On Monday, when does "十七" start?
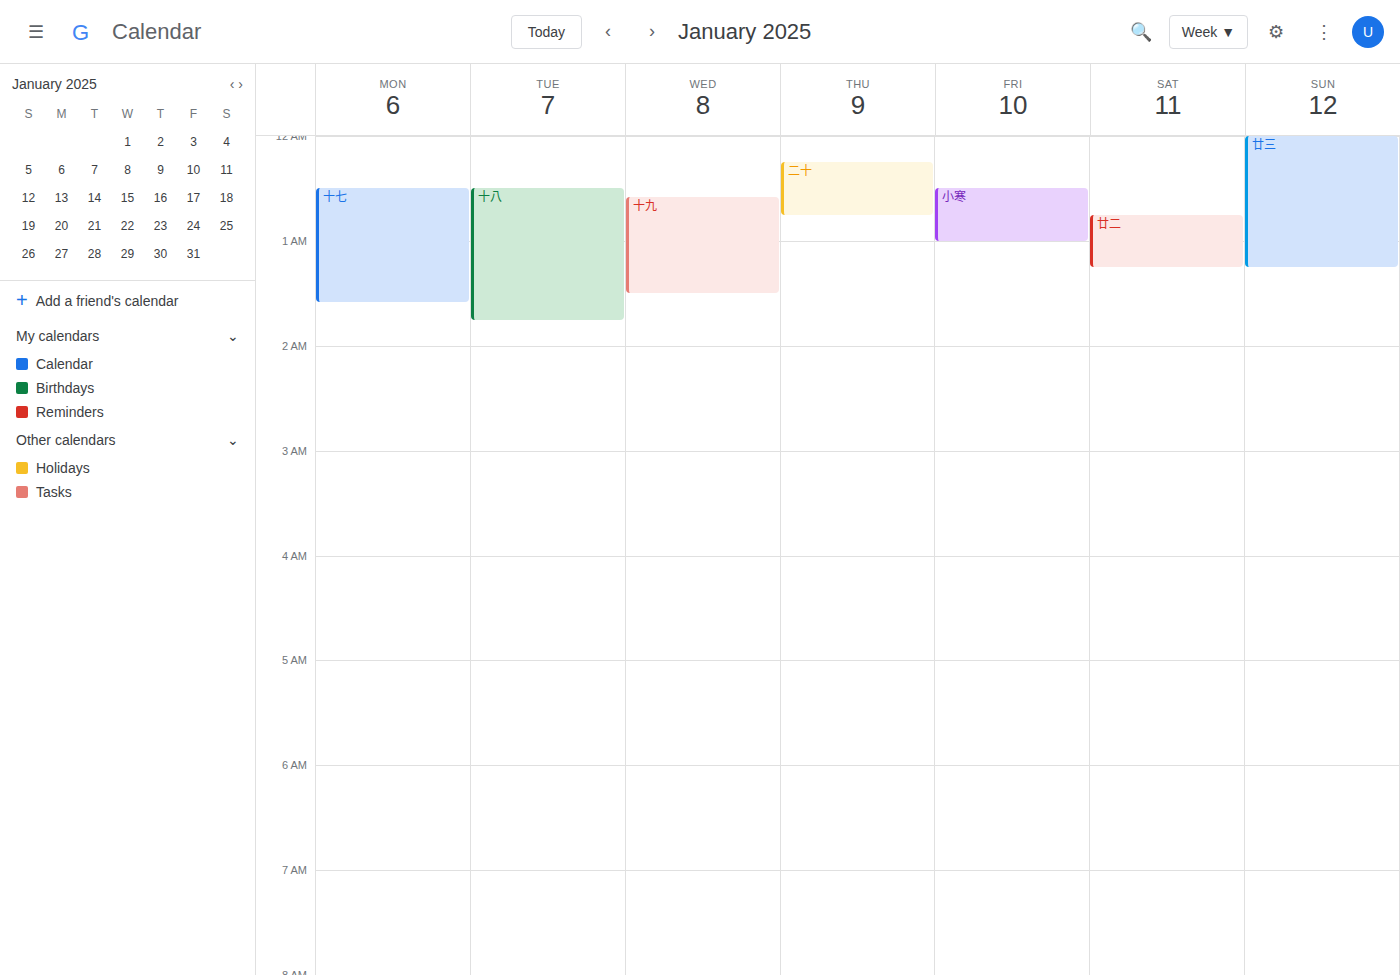
00:30